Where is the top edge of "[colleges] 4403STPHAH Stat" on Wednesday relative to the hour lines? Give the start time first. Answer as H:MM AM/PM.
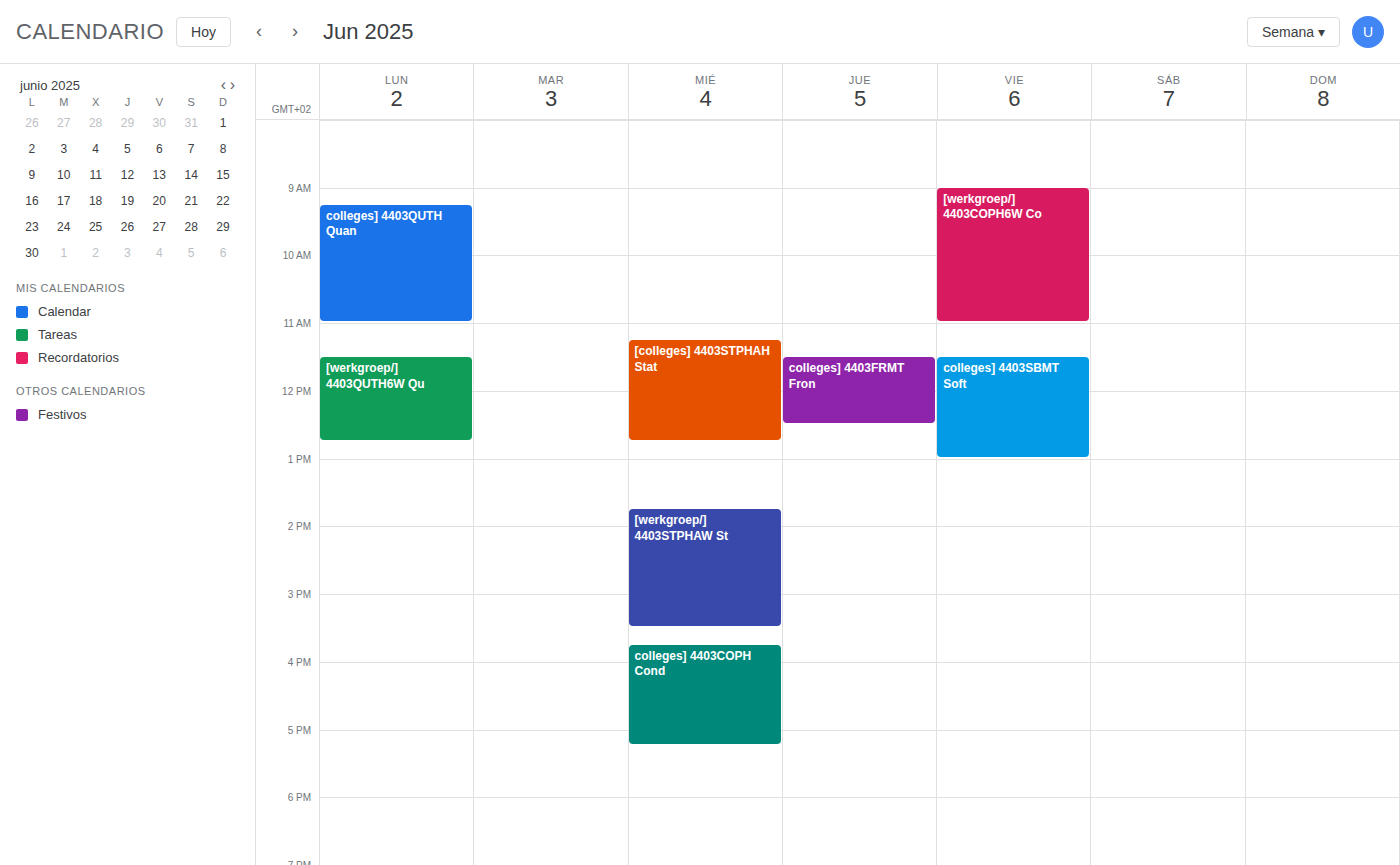
11:15 AM -- neither: a quarter of the way from the 11 AM line to the 12 PM line.